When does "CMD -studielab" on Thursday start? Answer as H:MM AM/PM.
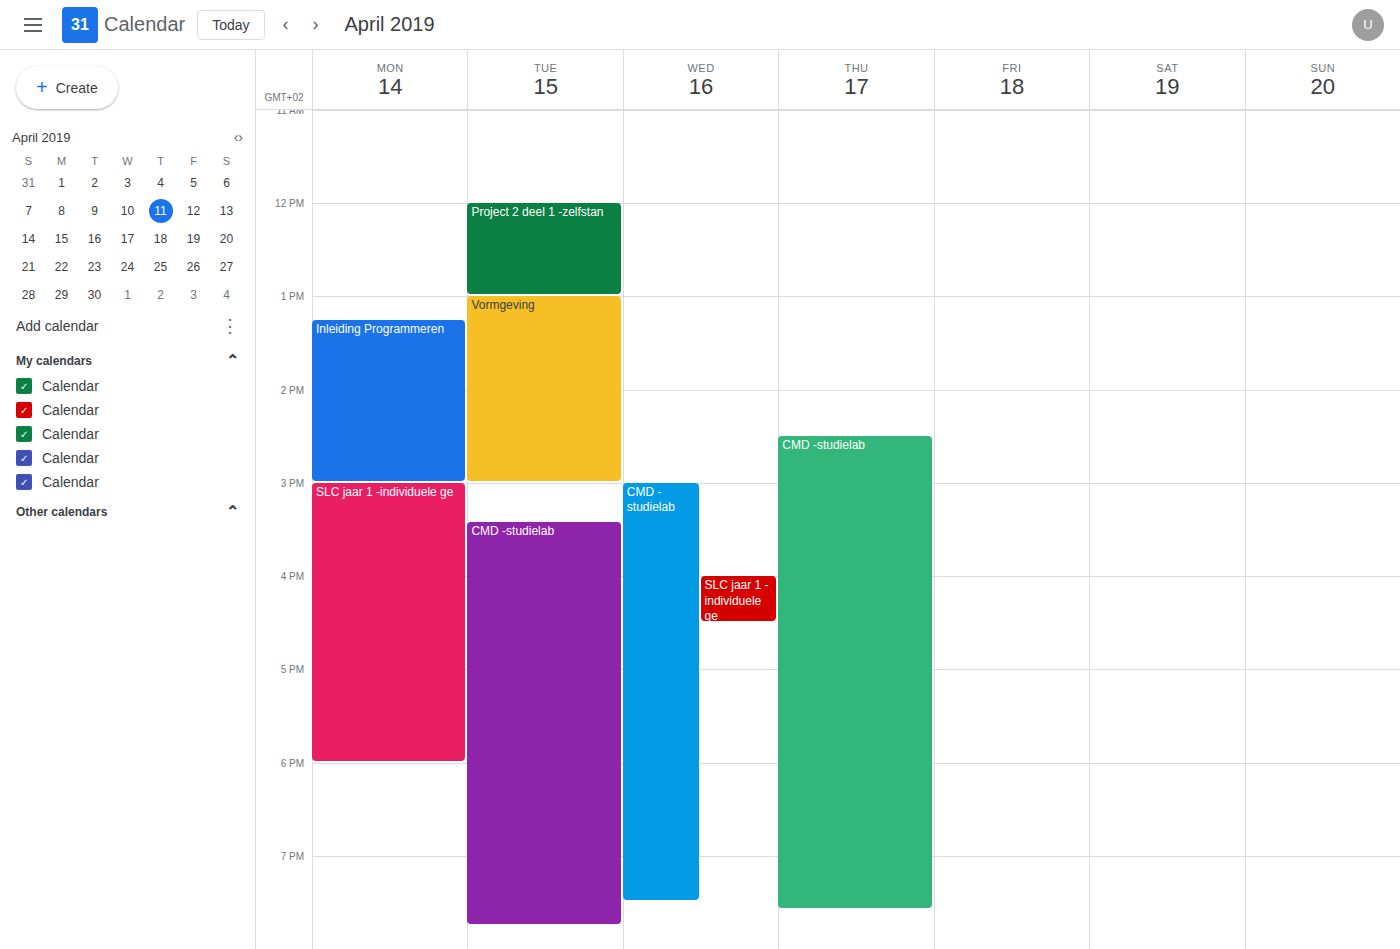
2:30 PM